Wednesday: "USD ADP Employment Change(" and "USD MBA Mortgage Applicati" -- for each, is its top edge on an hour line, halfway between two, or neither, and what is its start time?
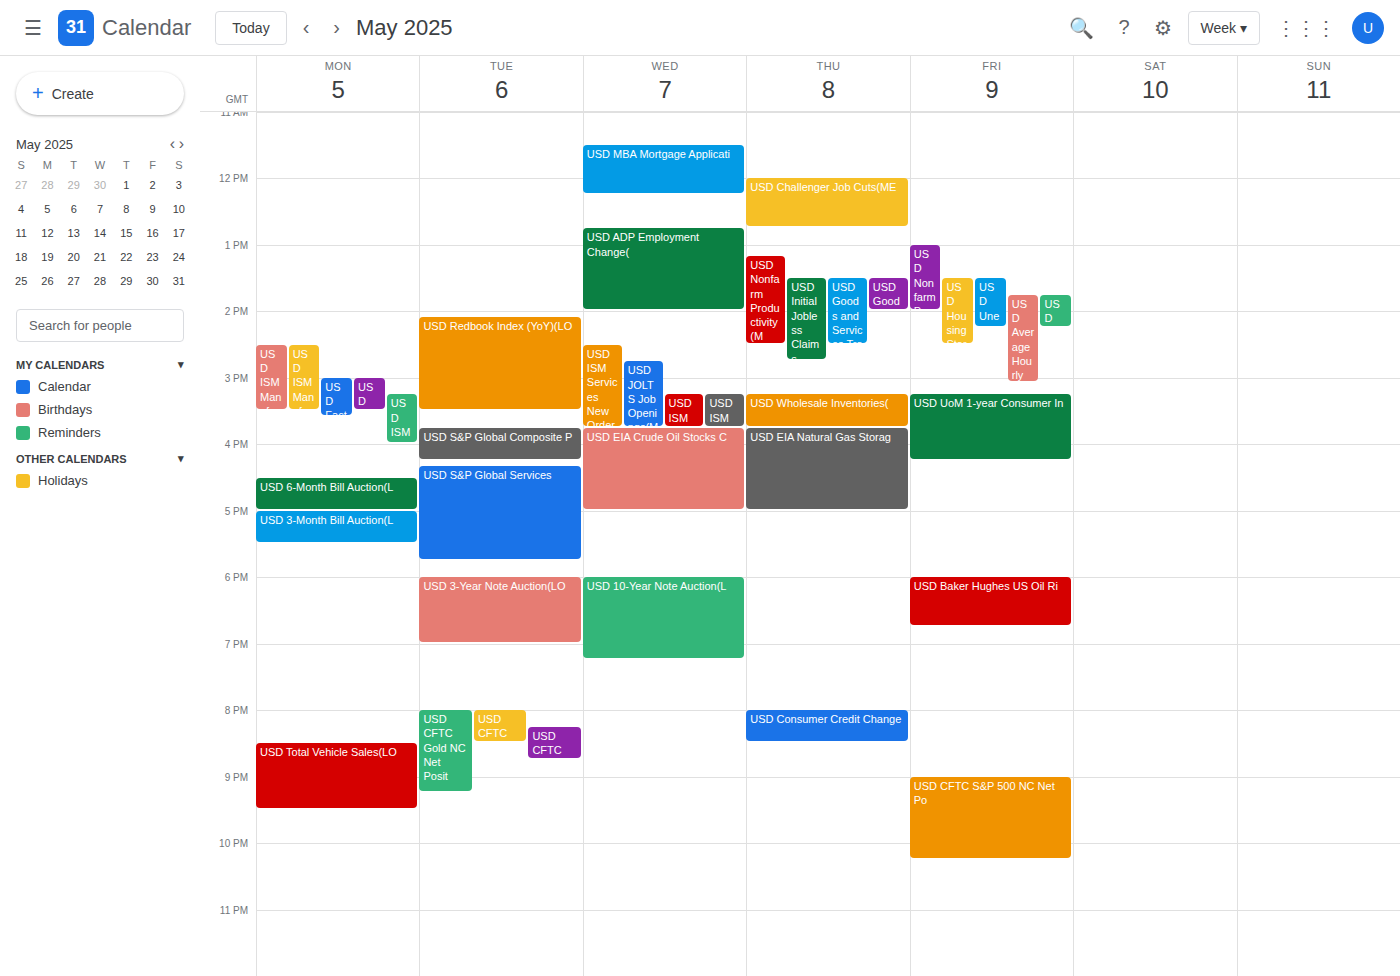
"USD ADP Employment Change(": 12:45 PM, neither: three quarters of the way from the 12 PM line to the 1 PM line. "USD MBA Mortgage Applicati": 11:30 AM, halfway between the 11 AM and 12 PM lines.